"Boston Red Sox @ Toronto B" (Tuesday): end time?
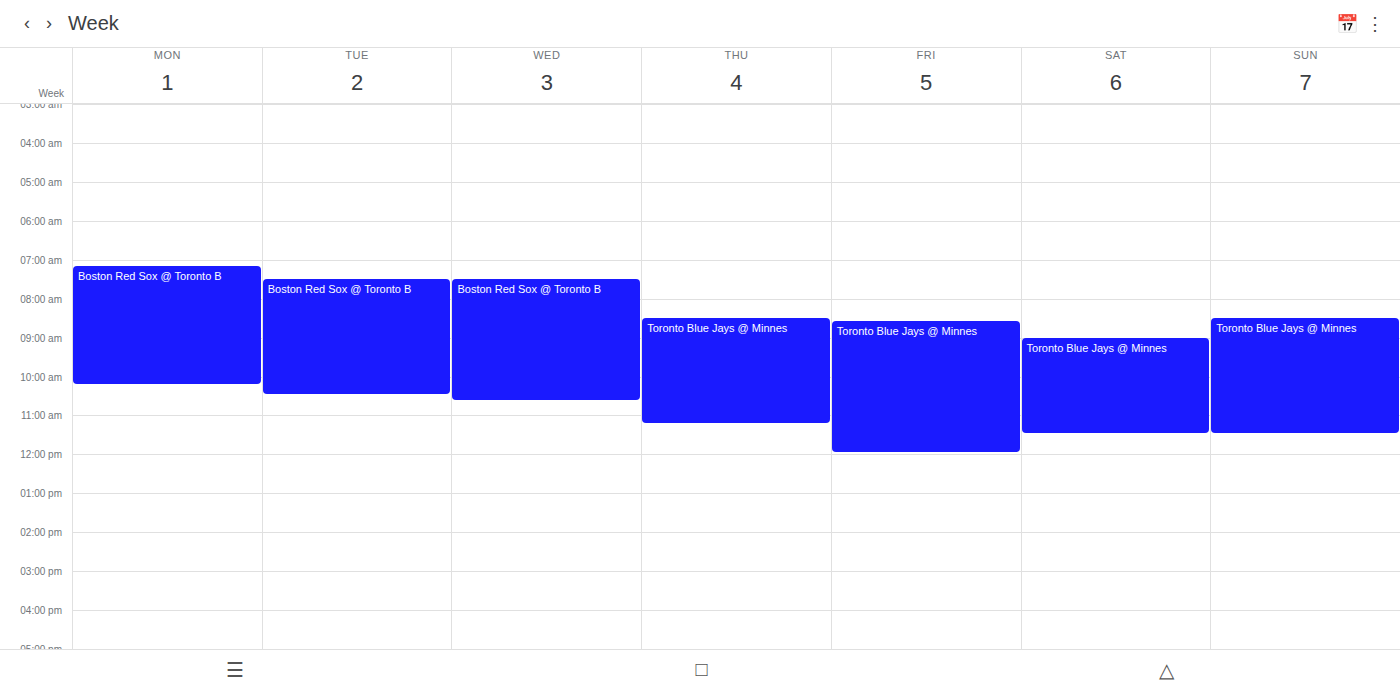
10:30 AM